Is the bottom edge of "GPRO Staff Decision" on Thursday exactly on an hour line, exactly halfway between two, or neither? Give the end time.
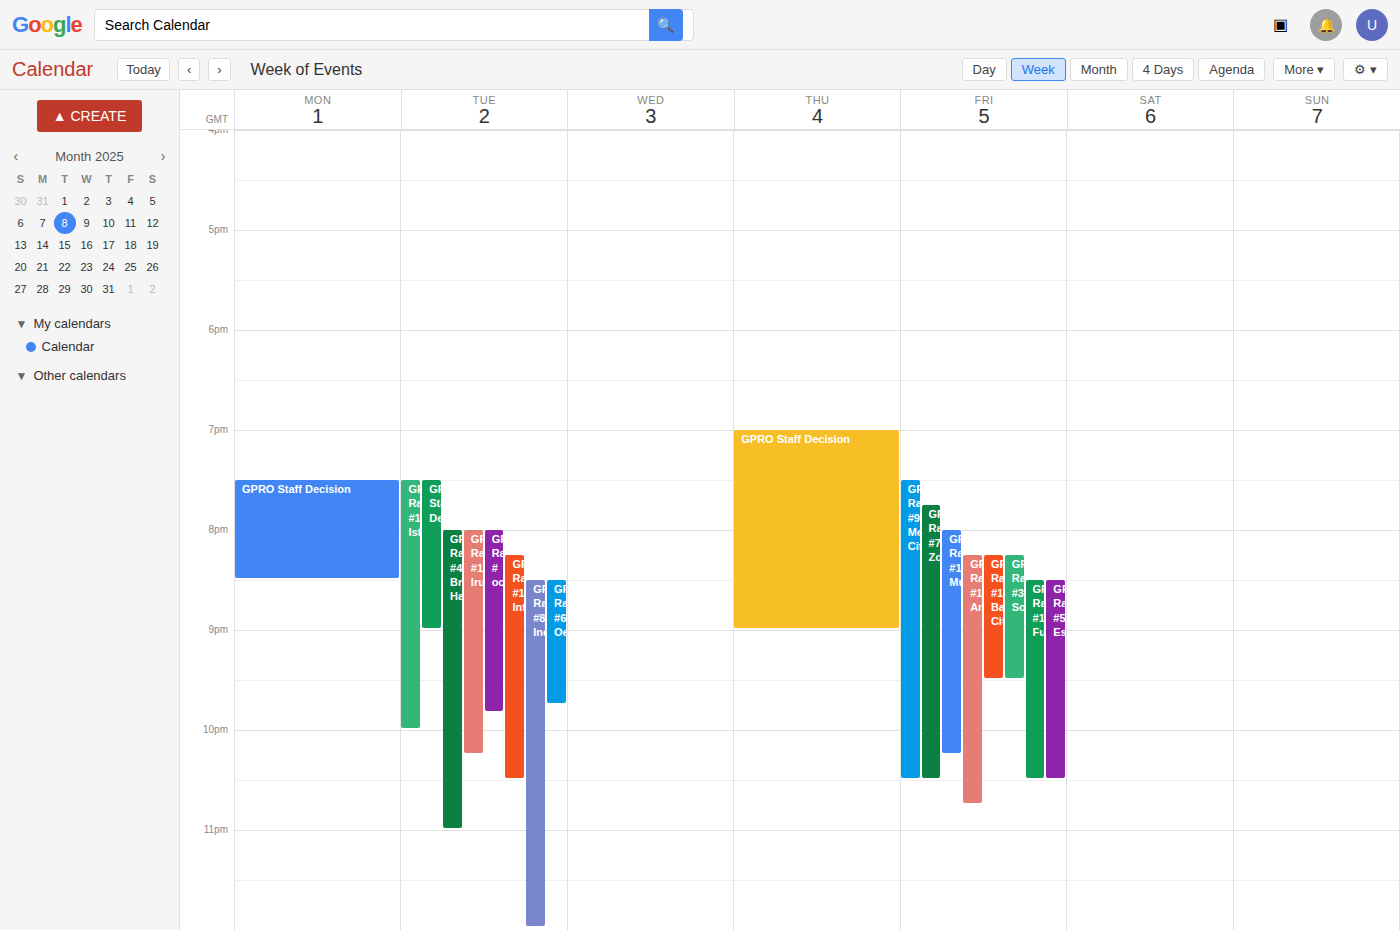
9:00 PM -- exactly on the 9 PM line.